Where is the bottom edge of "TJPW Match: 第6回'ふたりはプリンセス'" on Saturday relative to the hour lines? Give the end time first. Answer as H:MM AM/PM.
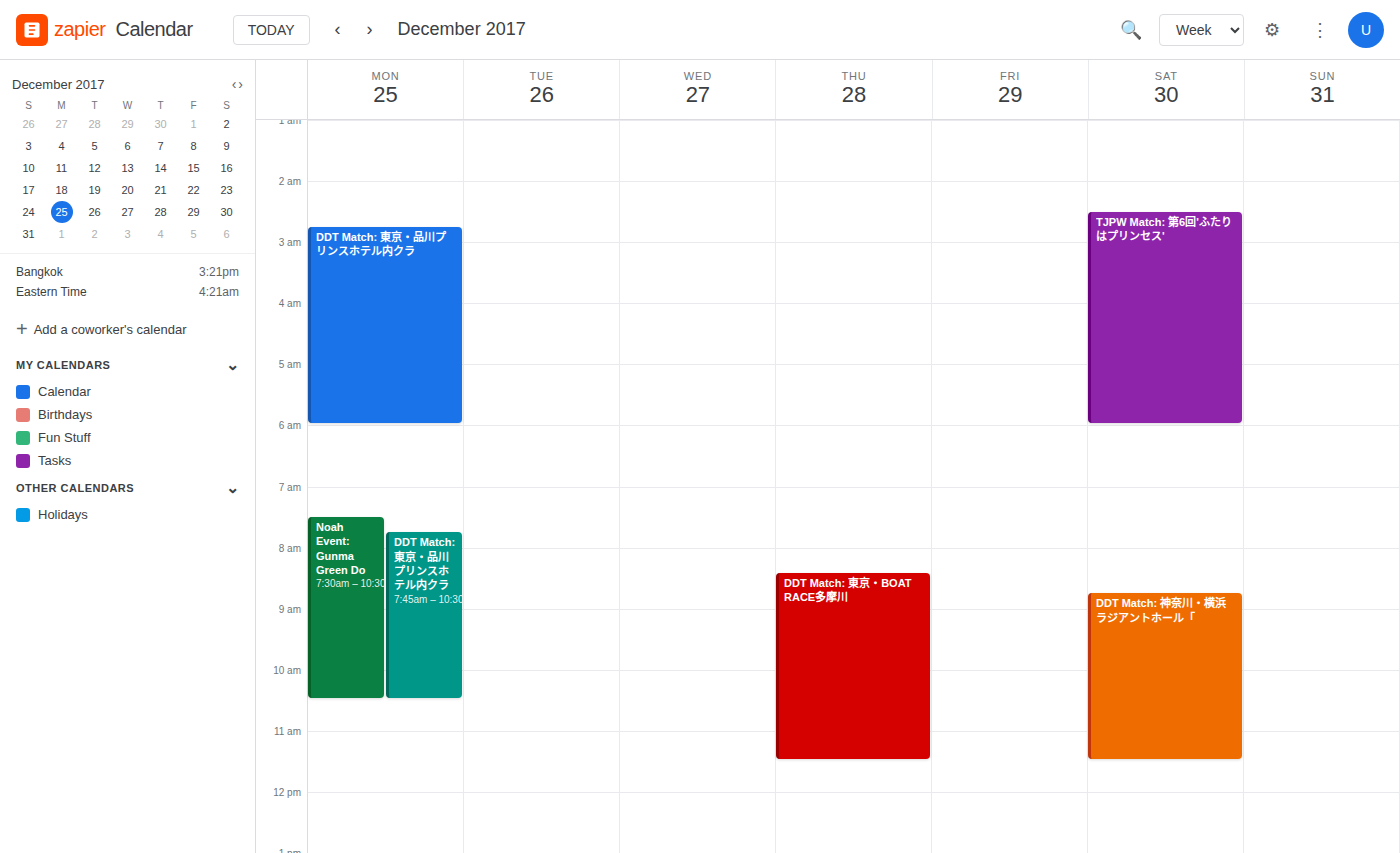
6:00 AM -- exactly on the 6 AM line.